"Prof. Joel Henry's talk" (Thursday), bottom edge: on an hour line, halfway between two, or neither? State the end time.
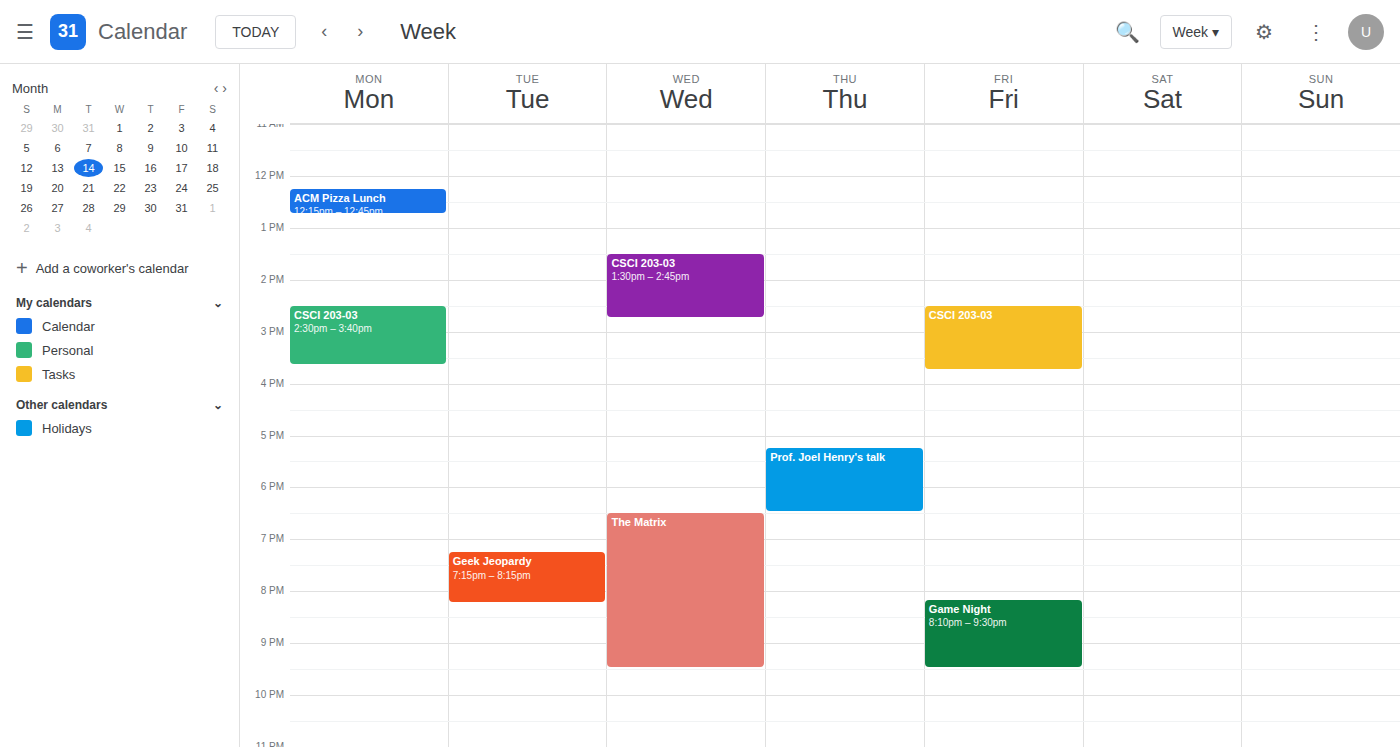
6:30 PM -- halfway between the 6 PM and 7 PM lines.